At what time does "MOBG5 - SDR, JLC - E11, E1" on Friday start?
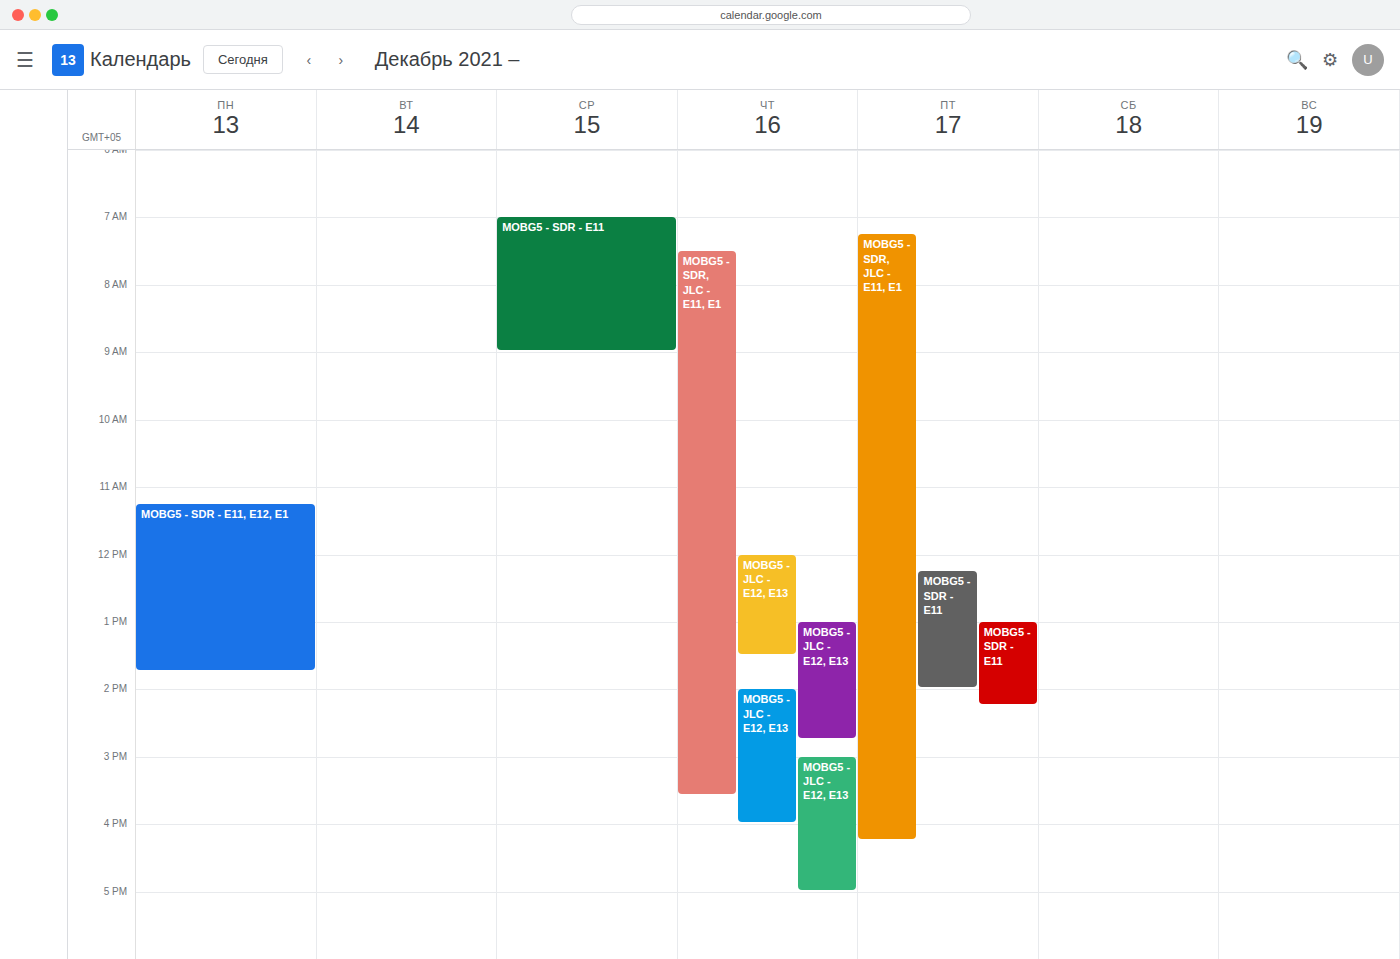
7:15 AM